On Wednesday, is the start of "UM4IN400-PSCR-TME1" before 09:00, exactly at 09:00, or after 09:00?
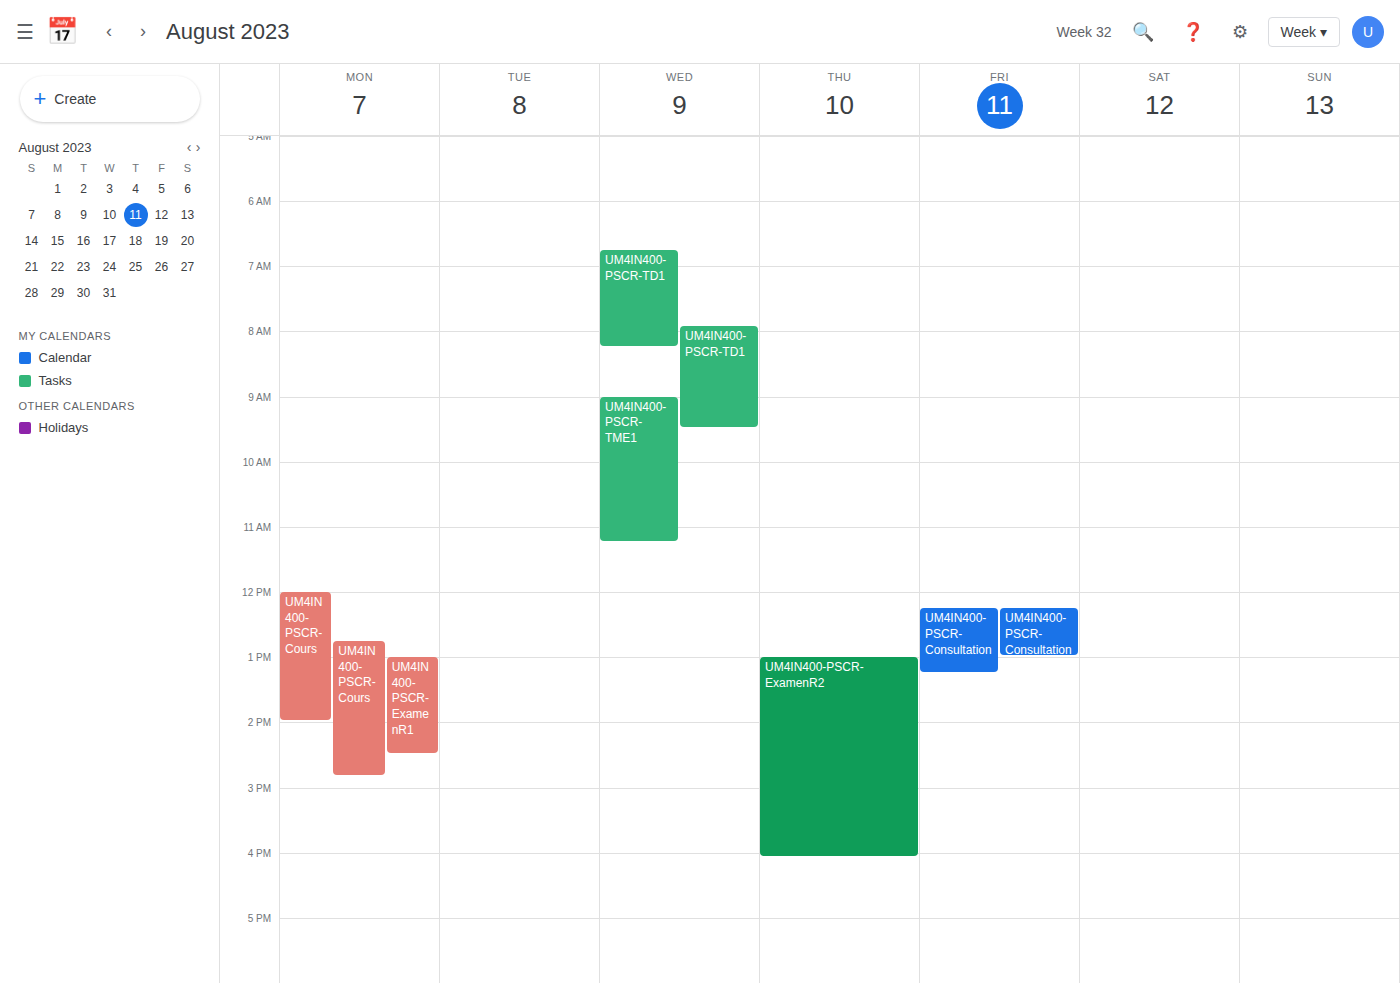
09:00 -- exactly at 09:00, on the 09:00 line.